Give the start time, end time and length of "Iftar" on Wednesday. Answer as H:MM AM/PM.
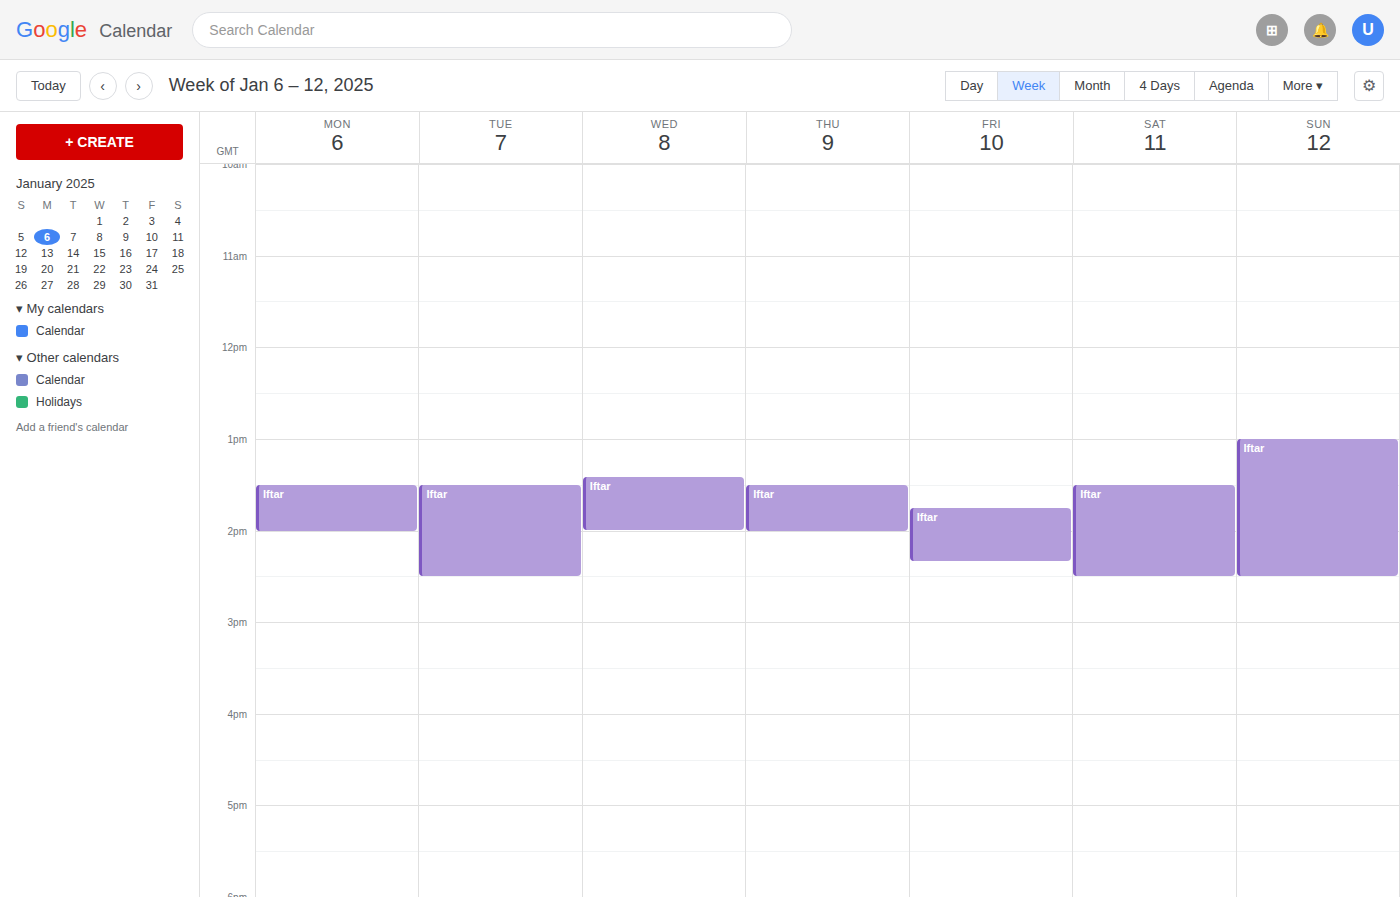
1:25 PM to 2:00 PM, 35 minutes